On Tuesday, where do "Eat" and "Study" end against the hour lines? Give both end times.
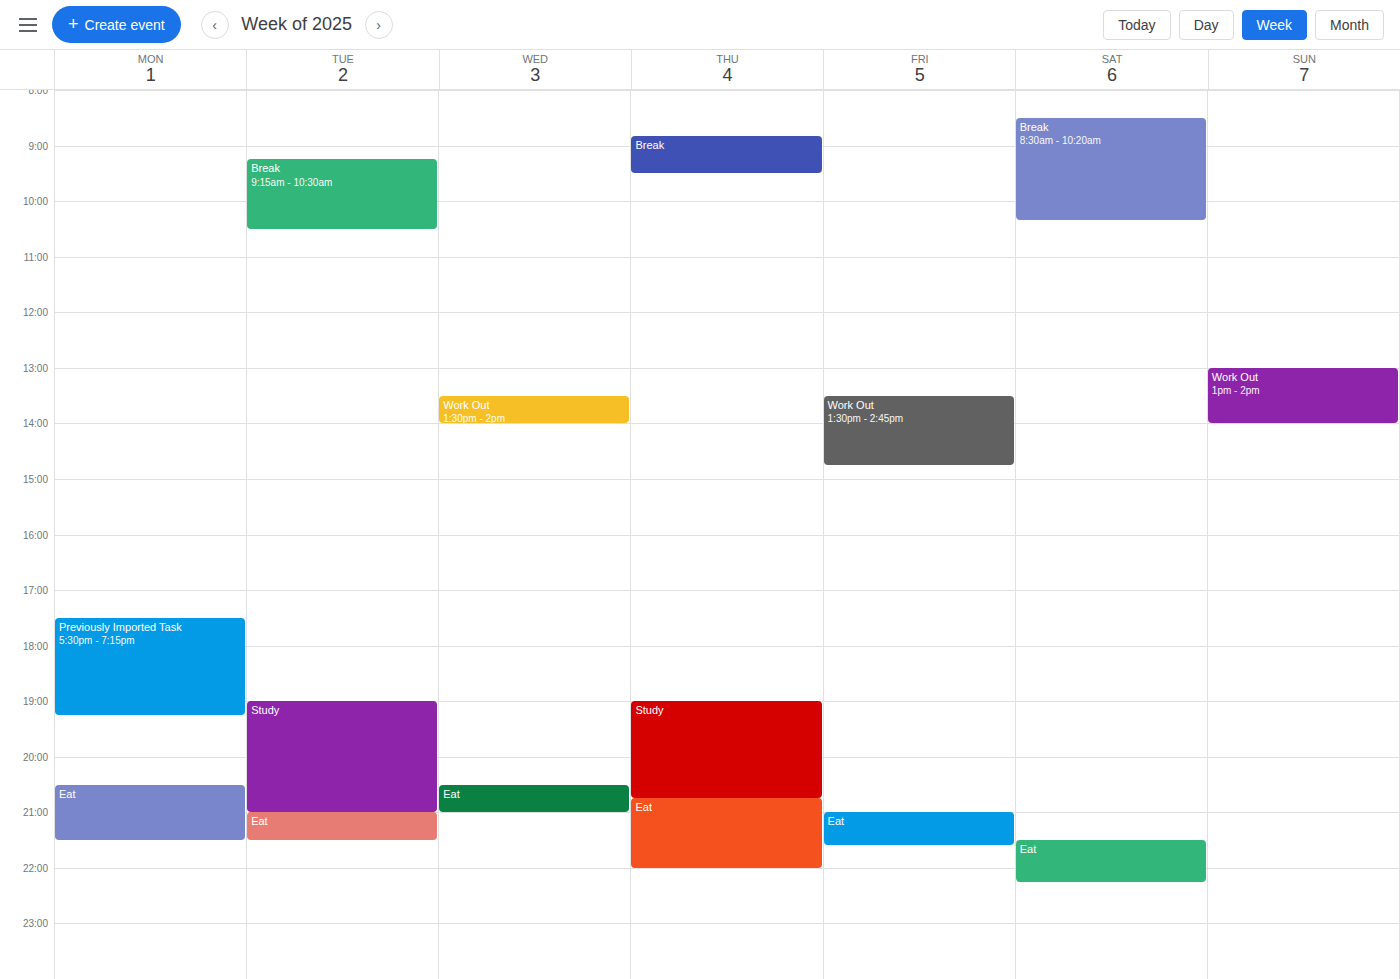
"Eat": 9:30 PM, halfway between the 9 PM and 10 PM lines. "Study": 9:00 PM, exactly on the 9 PM line.